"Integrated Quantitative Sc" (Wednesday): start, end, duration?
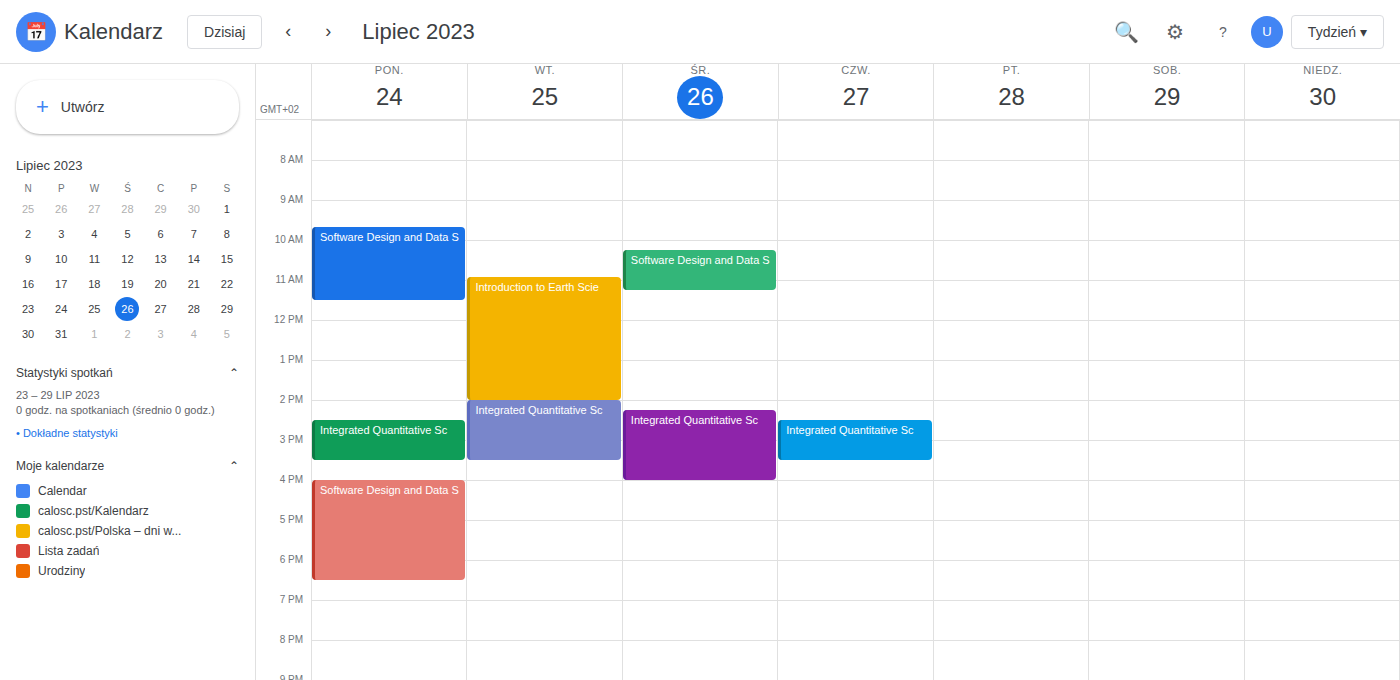
2:15 PM to 4:00 PM, 1 hour 45 minutes